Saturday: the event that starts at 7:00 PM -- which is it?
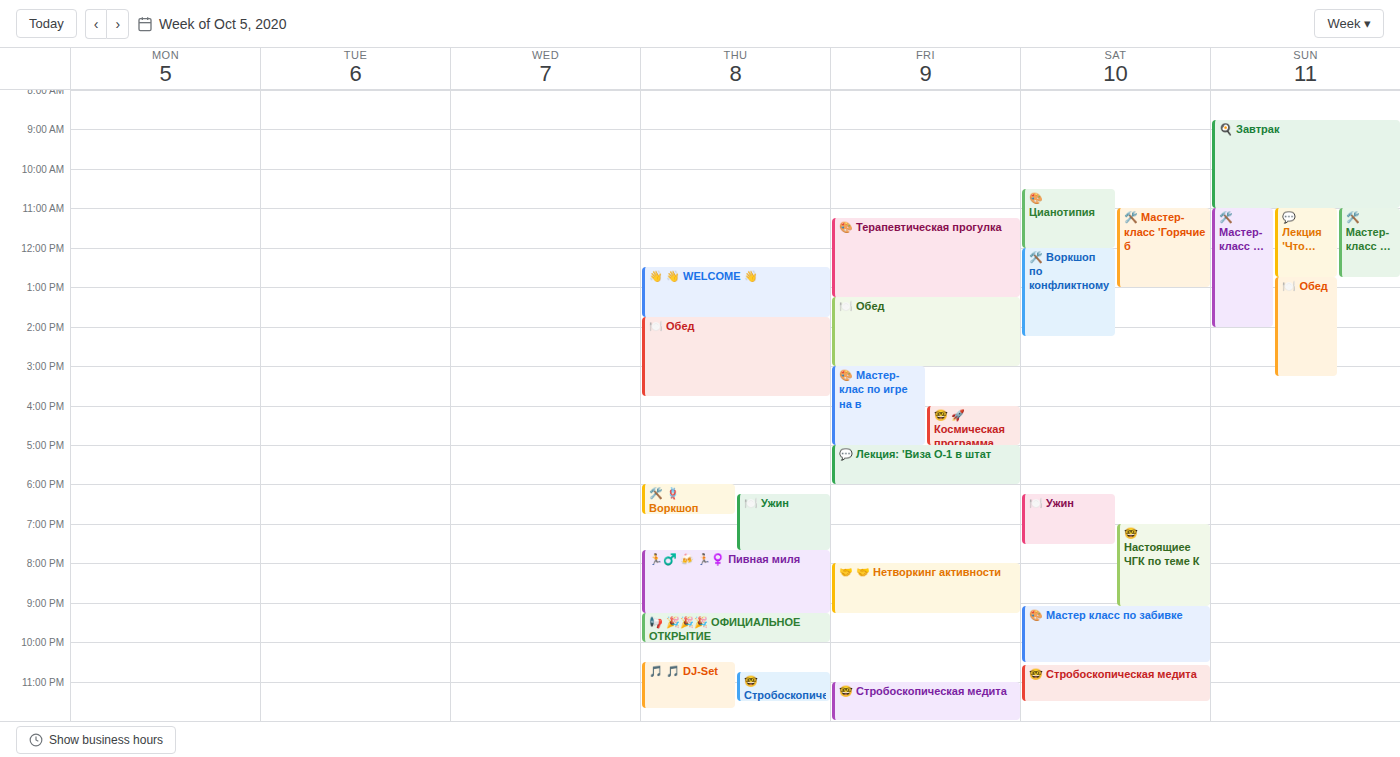
"🤓 Настоящиее ЧГК по теме К"